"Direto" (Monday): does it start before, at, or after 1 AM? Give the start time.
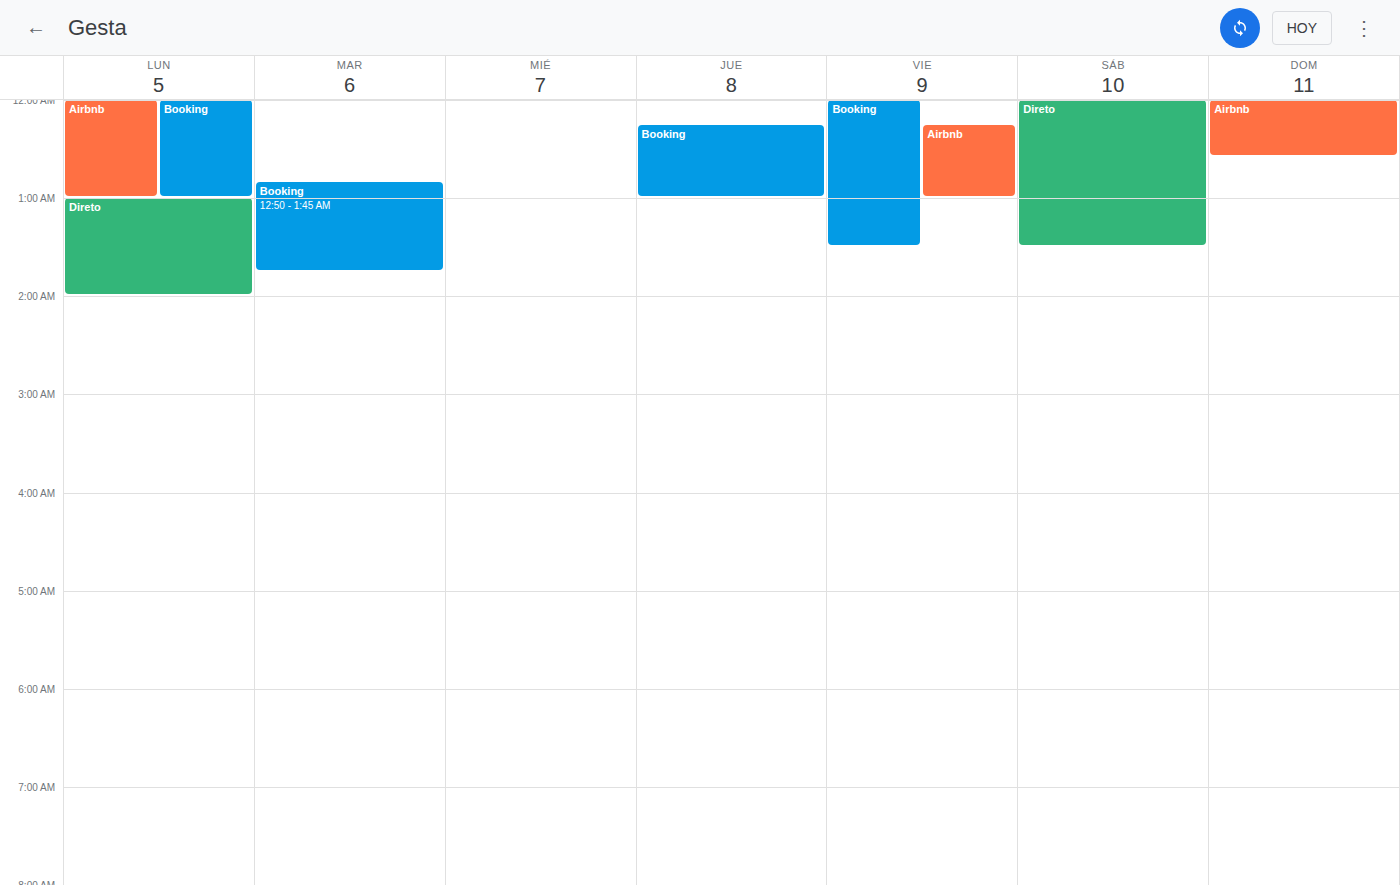
1:00 AM -- exactly at 1 AM, on the 1 AM line.